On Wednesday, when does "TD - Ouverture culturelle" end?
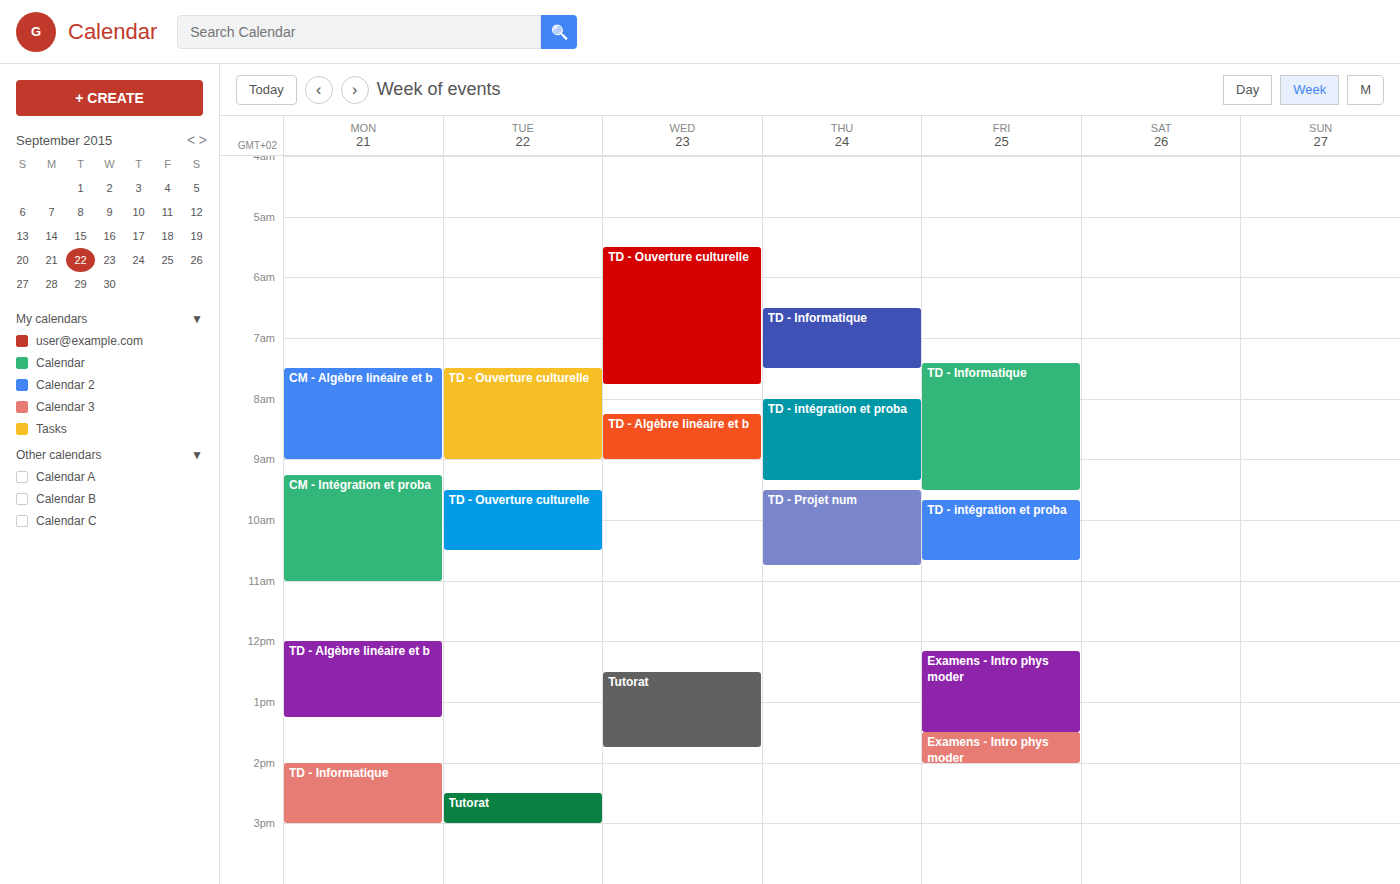
7:45 AM